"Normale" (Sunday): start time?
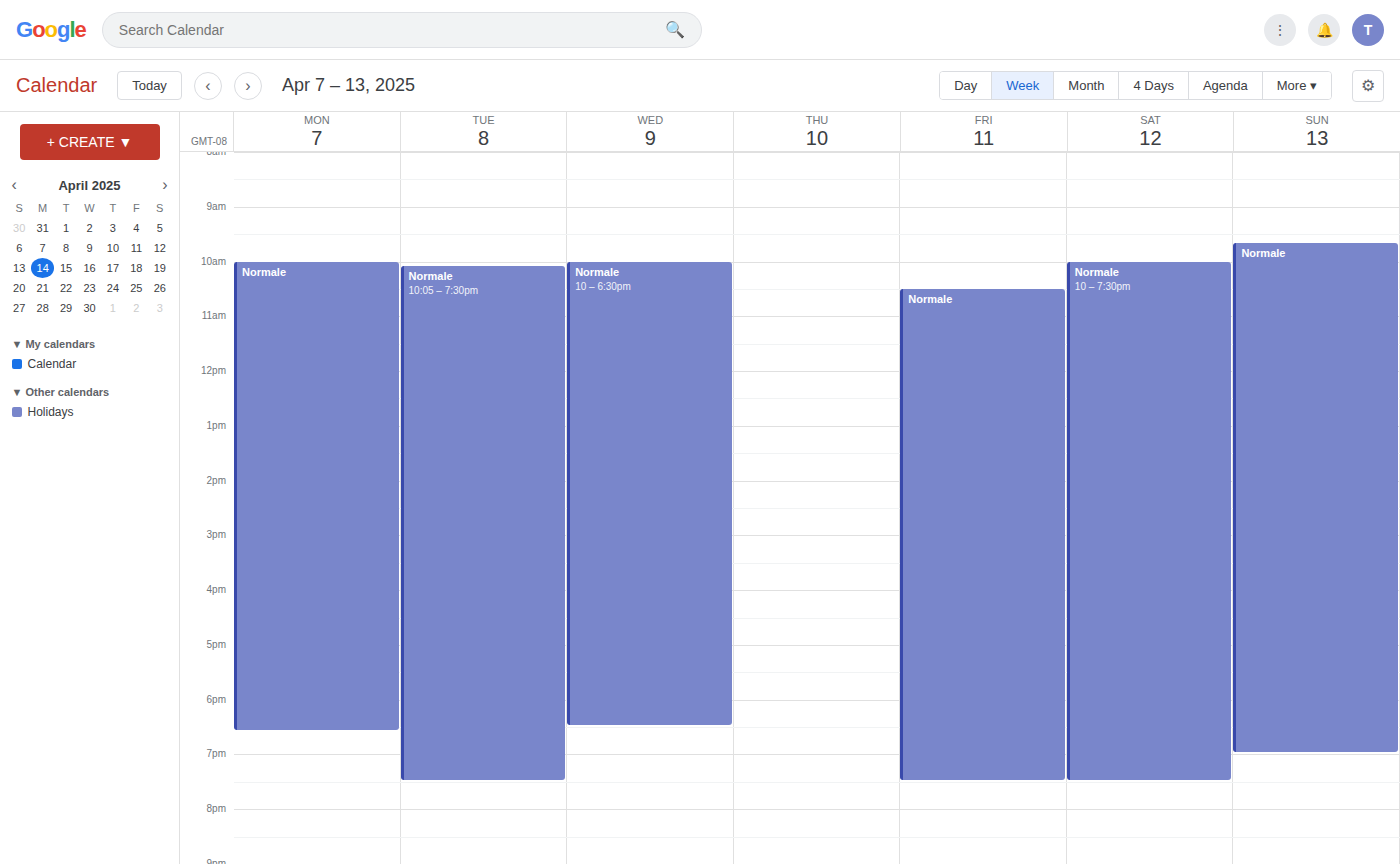
09:40